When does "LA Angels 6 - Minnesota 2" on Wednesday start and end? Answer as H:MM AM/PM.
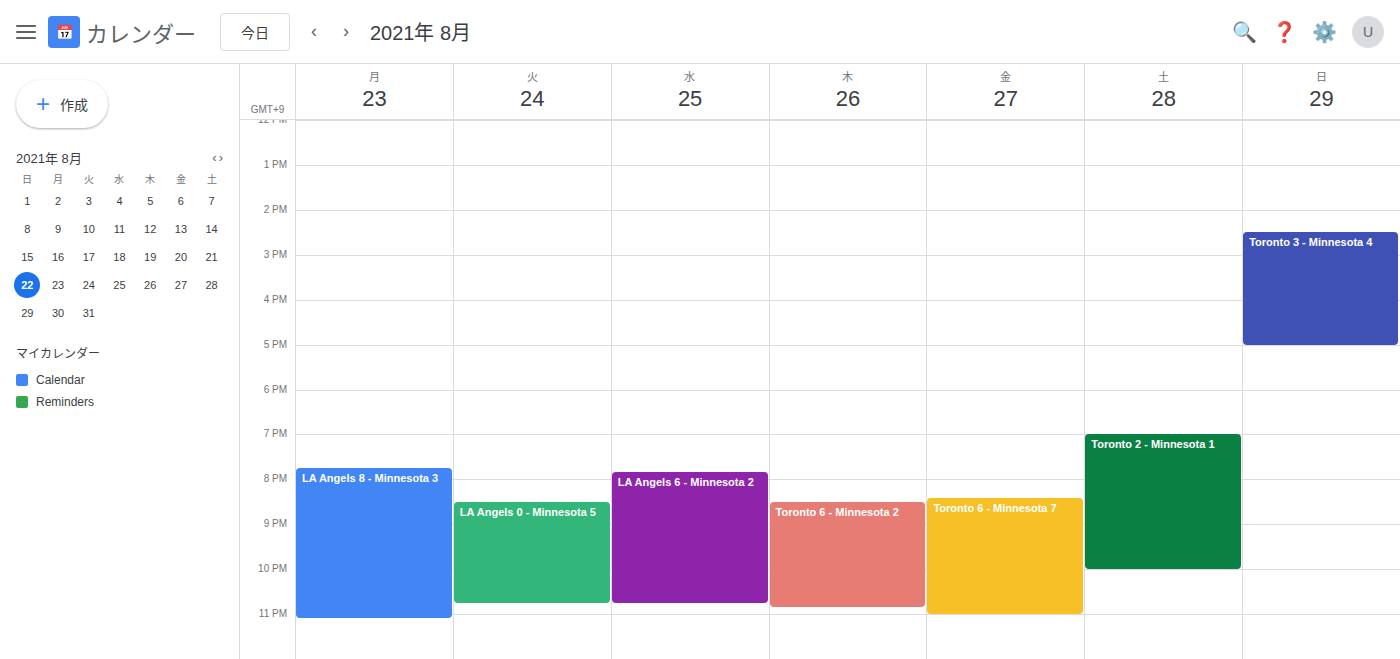
7:50 PM to 10:45 PM